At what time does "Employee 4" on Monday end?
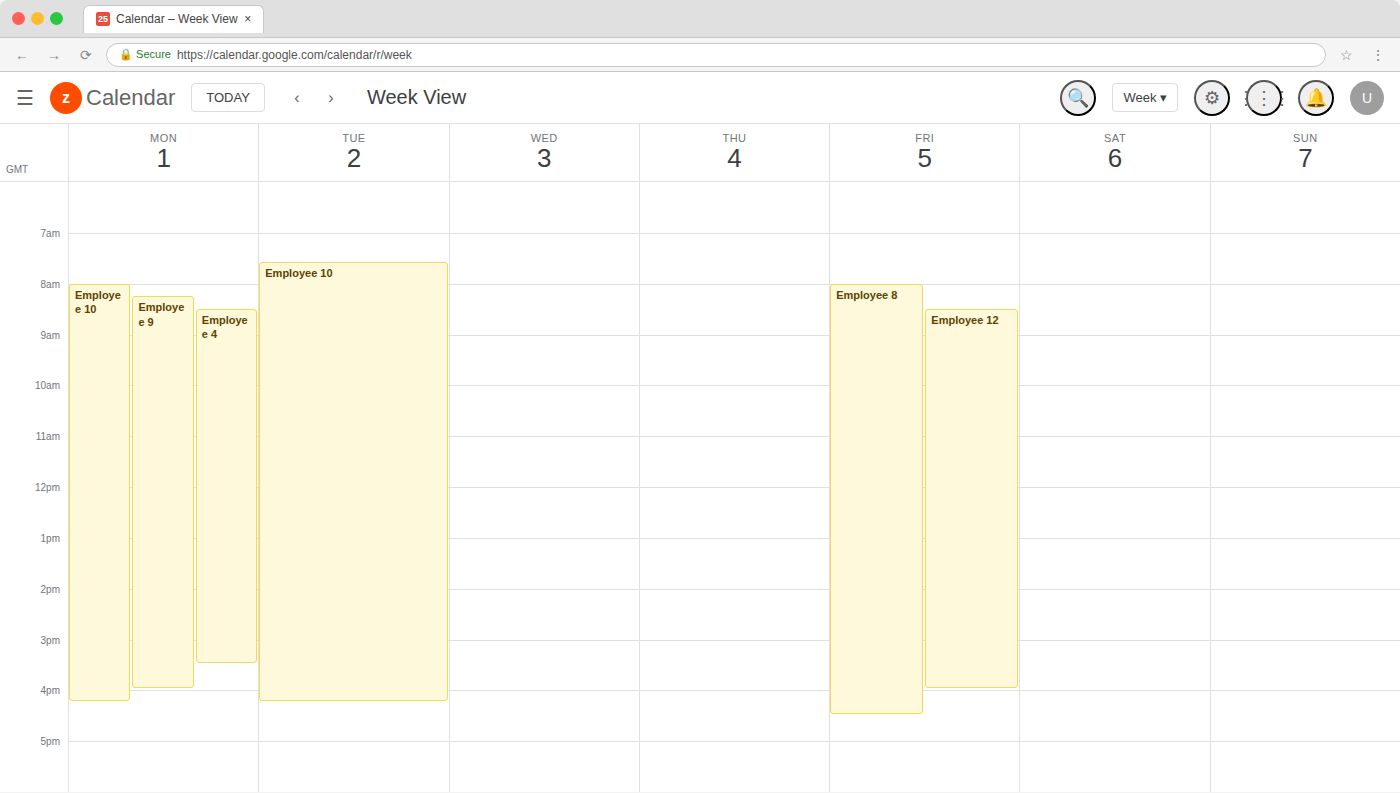
3:30 PM